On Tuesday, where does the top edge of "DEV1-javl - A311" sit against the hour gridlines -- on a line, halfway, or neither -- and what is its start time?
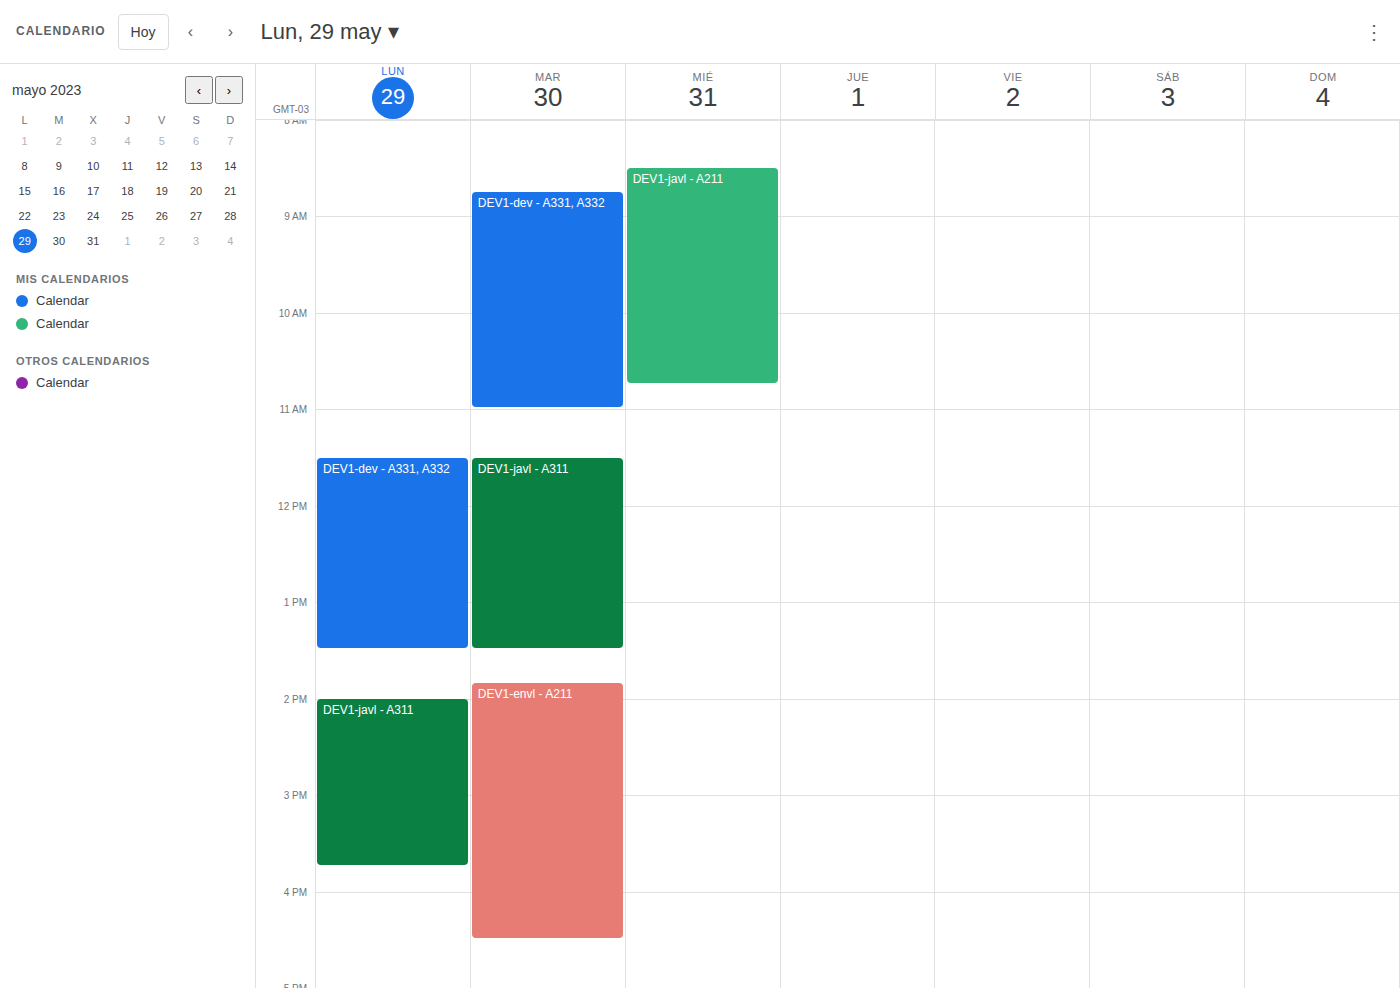
11:30 AM -- halfway between the 11 AM and 12 PM lines.